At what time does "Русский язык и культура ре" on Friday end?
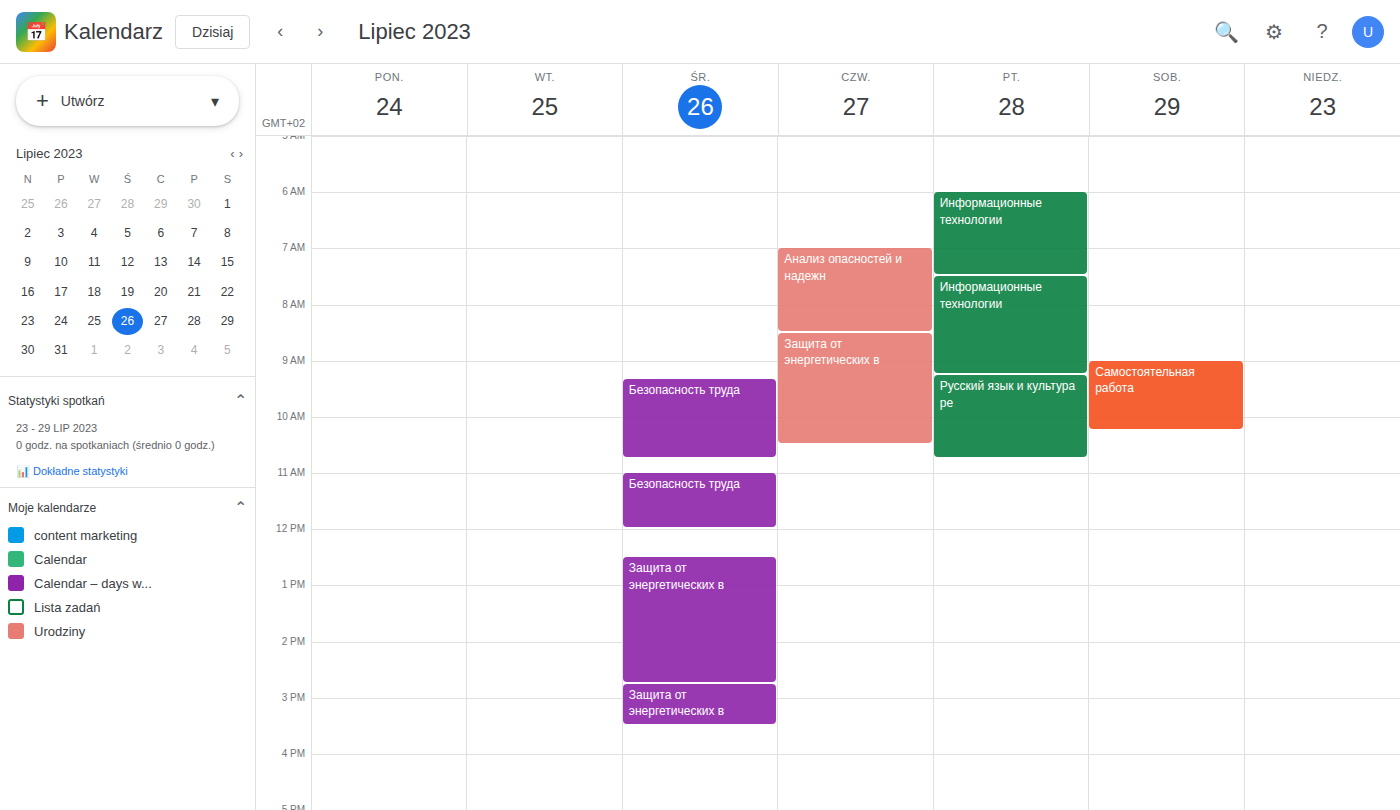
10:45 AM